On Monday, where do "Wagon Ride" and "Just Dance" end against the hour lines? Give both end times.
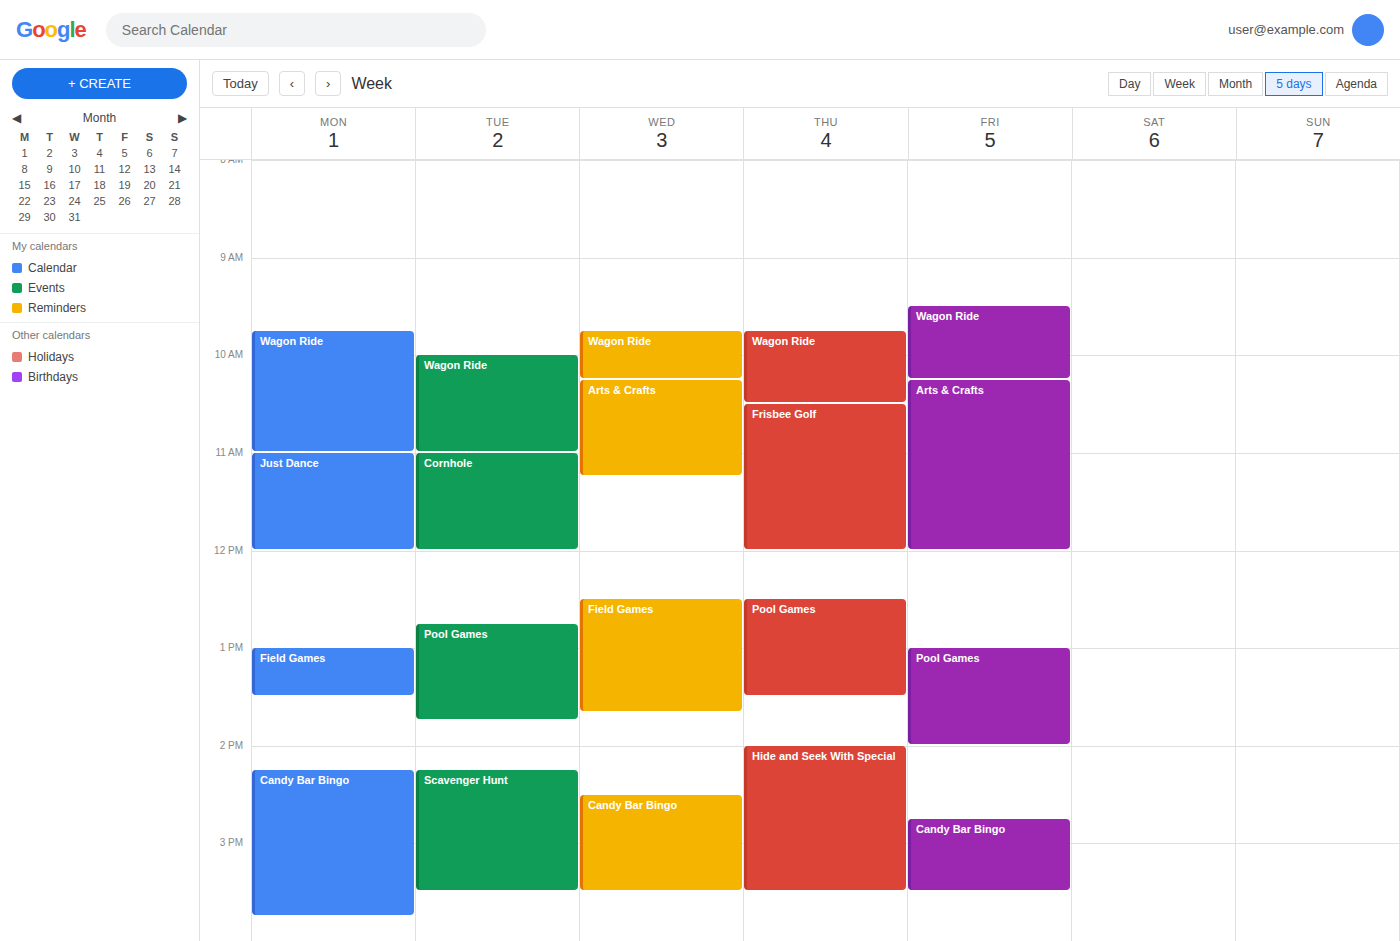
"Wagon Ride": 11:00 AM, exactly on the 11 AM line. "Just Dance": 12:00 PM, exactly on the 12 PM line.